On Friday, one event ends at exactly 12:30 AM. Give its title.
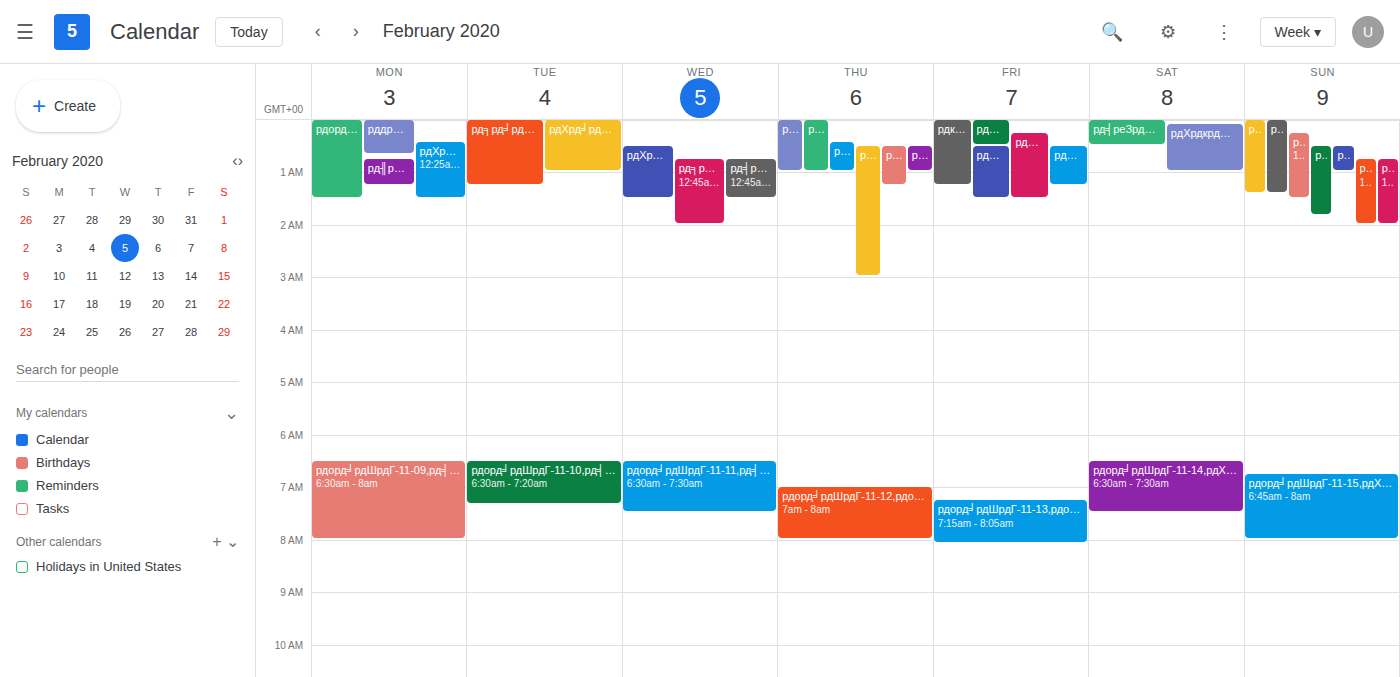
"рдХрдкрд╛рд▓реА рддреЖрдкр"